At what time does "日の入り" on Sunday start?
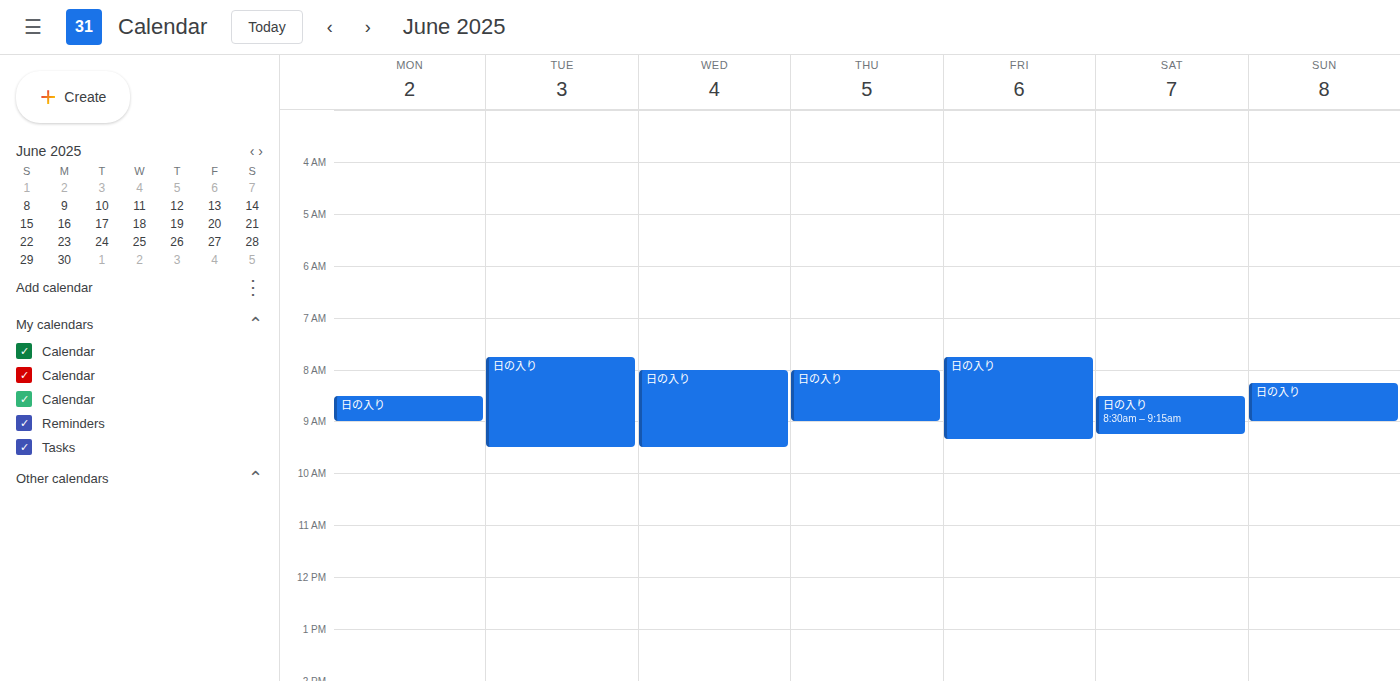
8:15 AM